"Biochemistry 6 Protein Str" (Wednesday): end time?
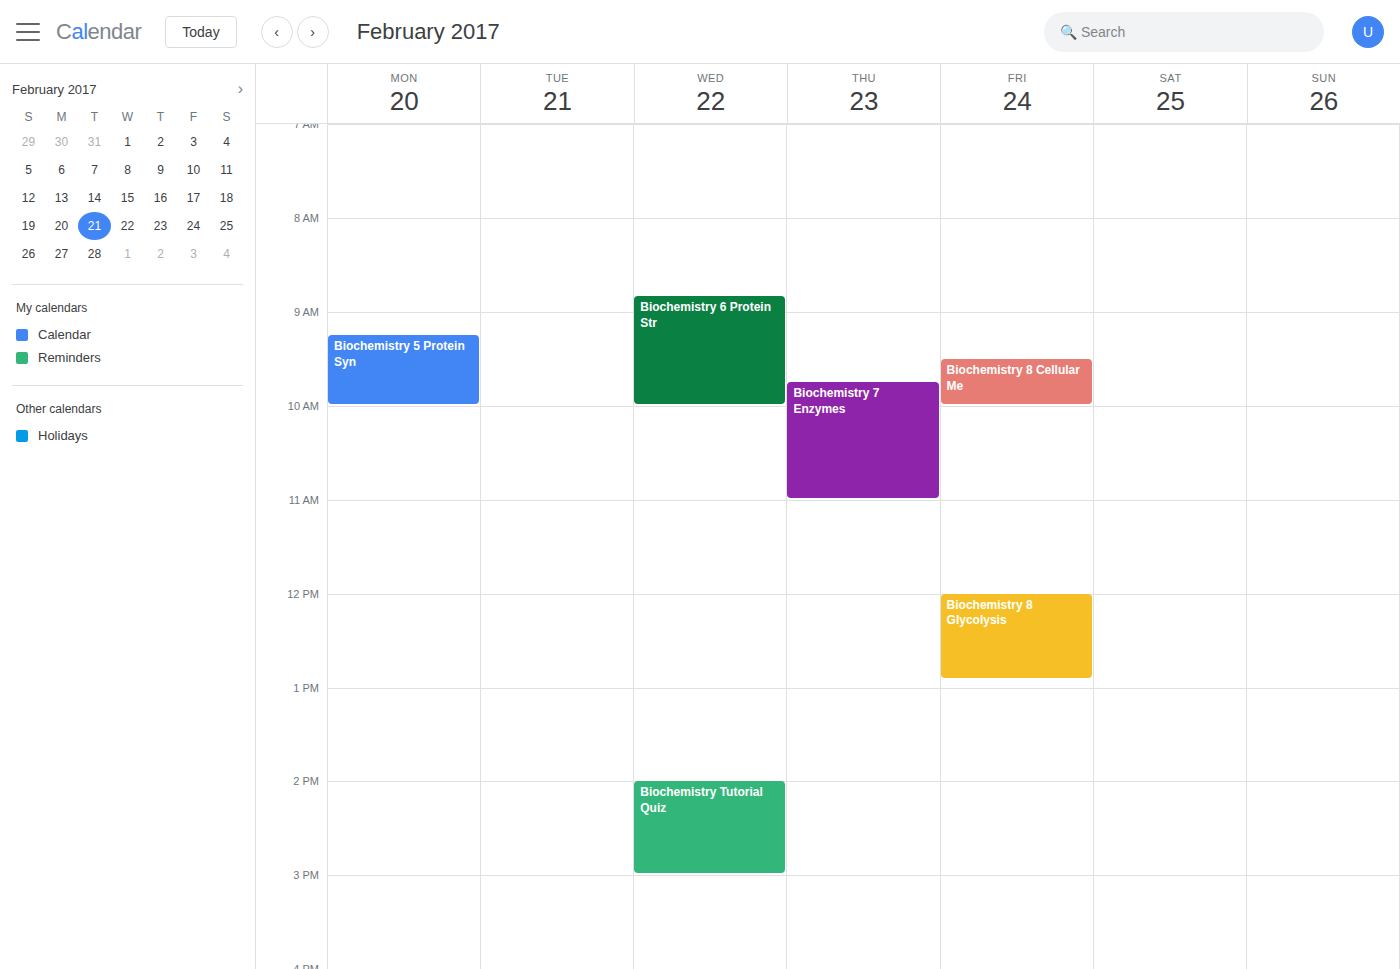
10:00 AM